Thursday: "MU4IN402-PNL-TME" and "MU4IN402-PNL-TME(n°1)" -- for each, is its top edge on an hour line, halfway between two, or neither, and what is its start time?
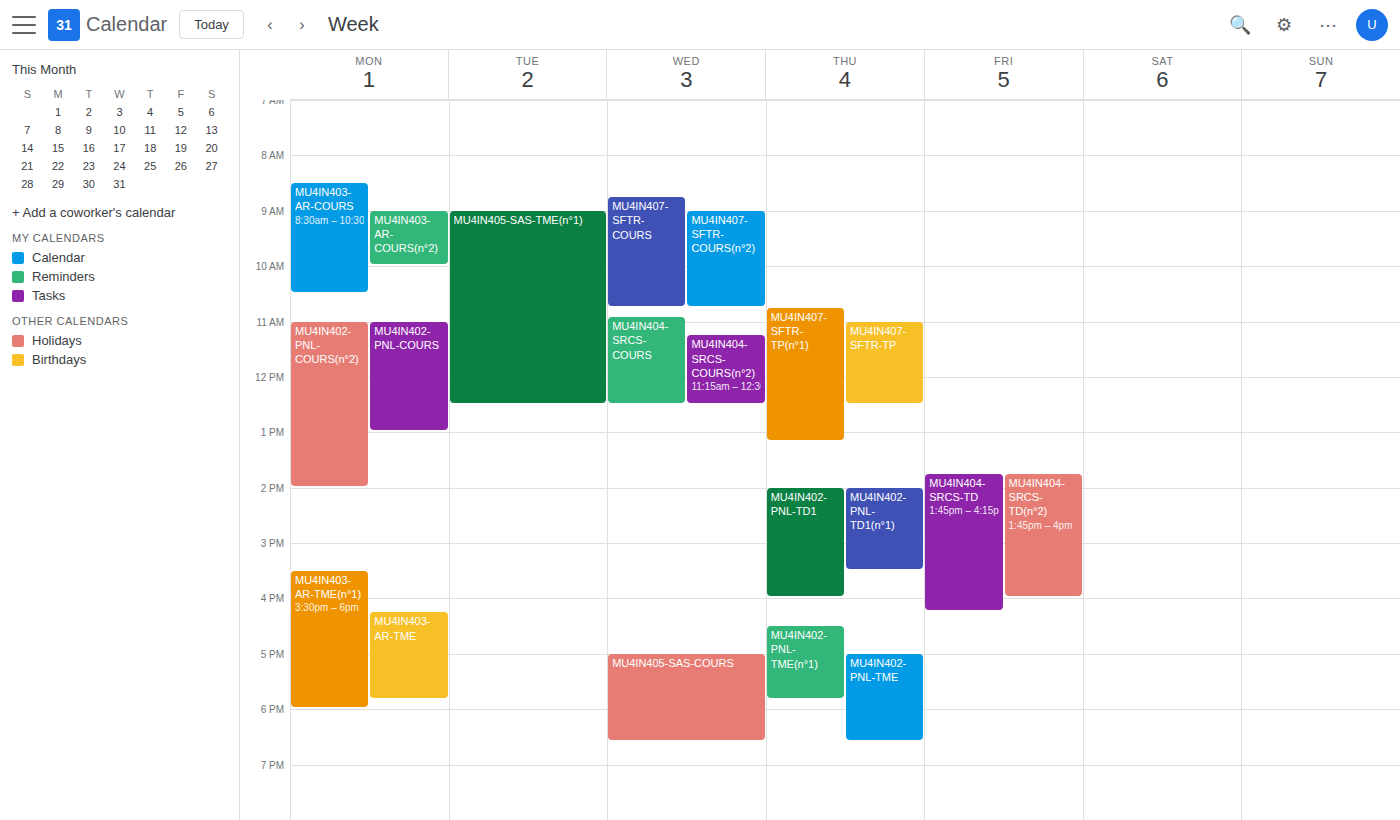
"MU4IN402-PNL-TME": 5:00 PM, exactly on the 5 PM line. "MU4IN402-PNL-TME(n°1)": 4:30 PM, halfway between the 4 PM and 5 PM lines.